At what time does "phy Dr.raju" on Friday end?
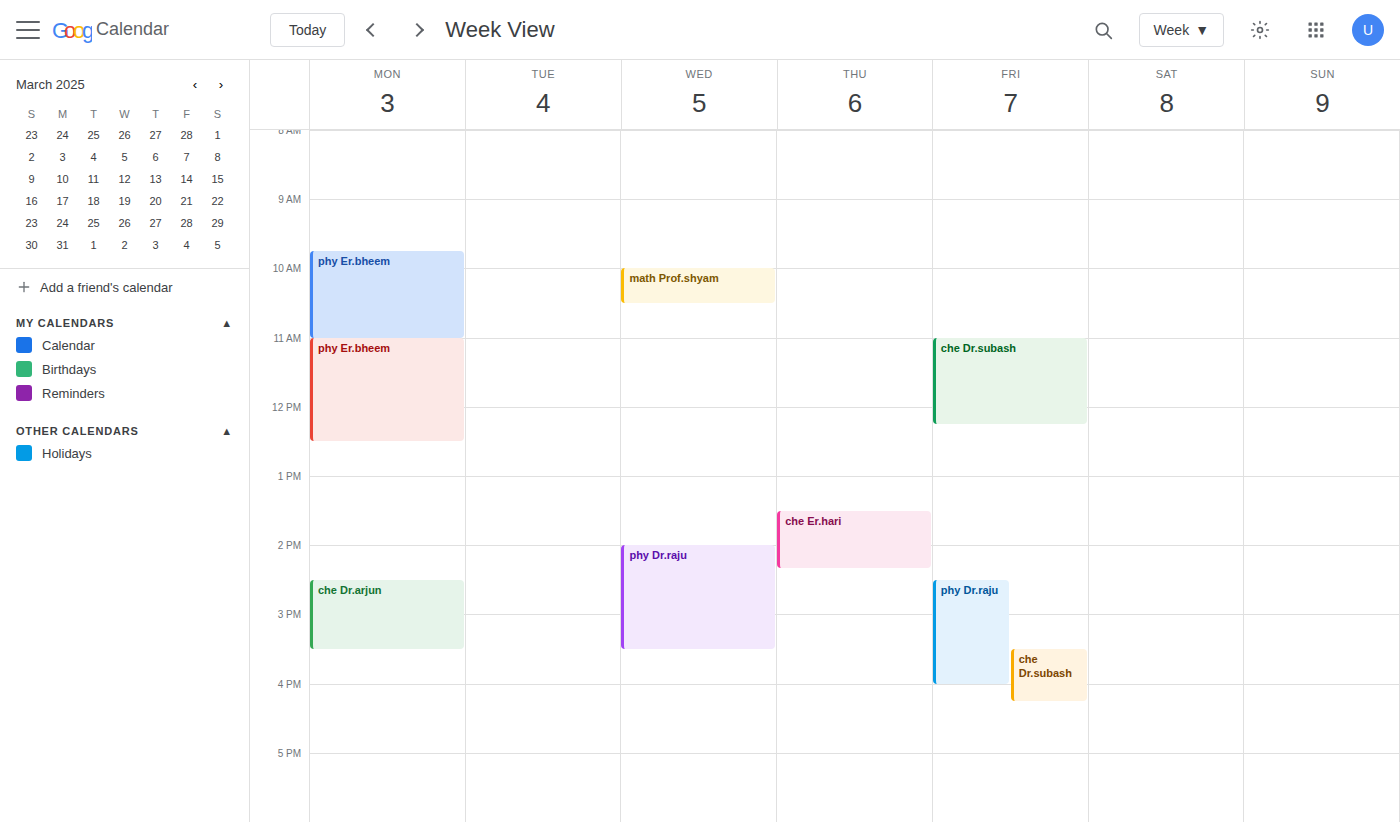
4:00 PM